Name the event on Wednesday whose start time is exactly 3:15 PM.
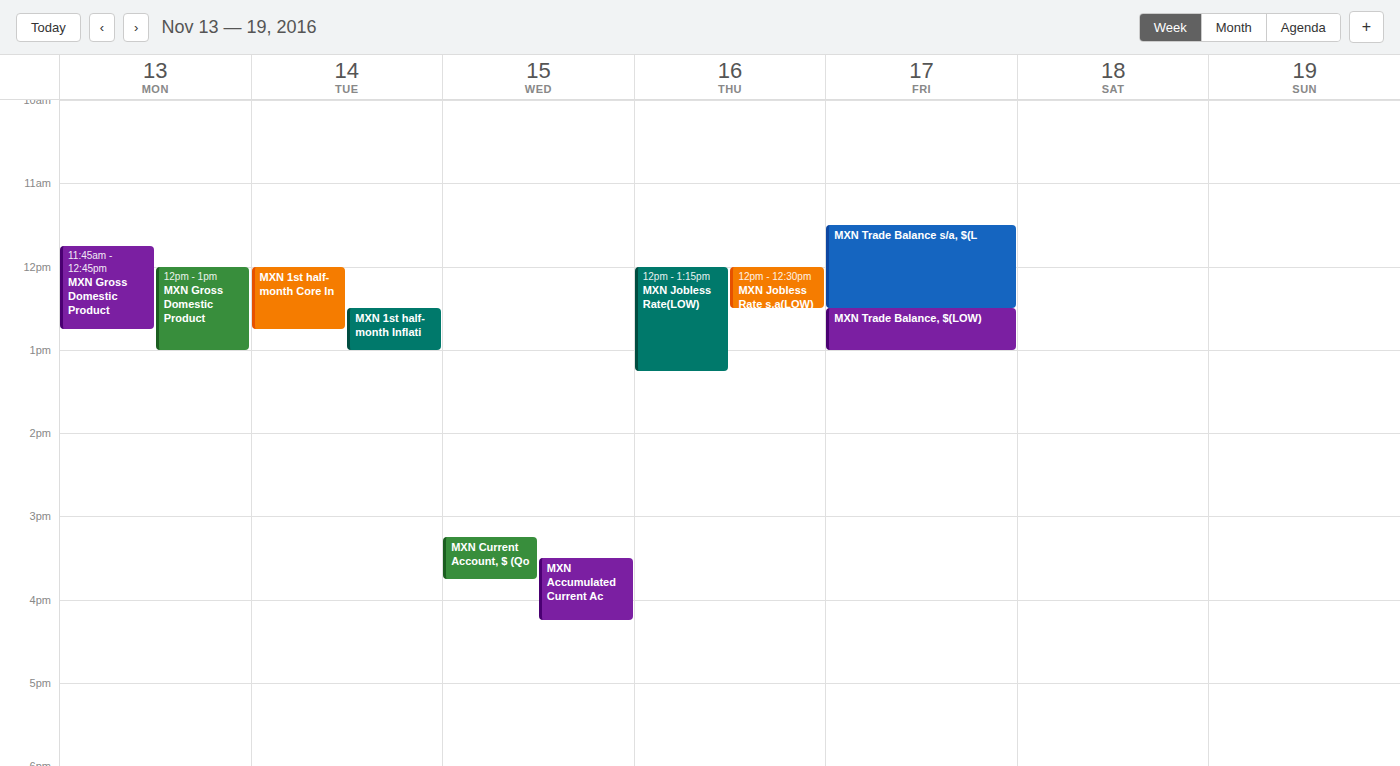
"MXN Current Account, $ (Qo"